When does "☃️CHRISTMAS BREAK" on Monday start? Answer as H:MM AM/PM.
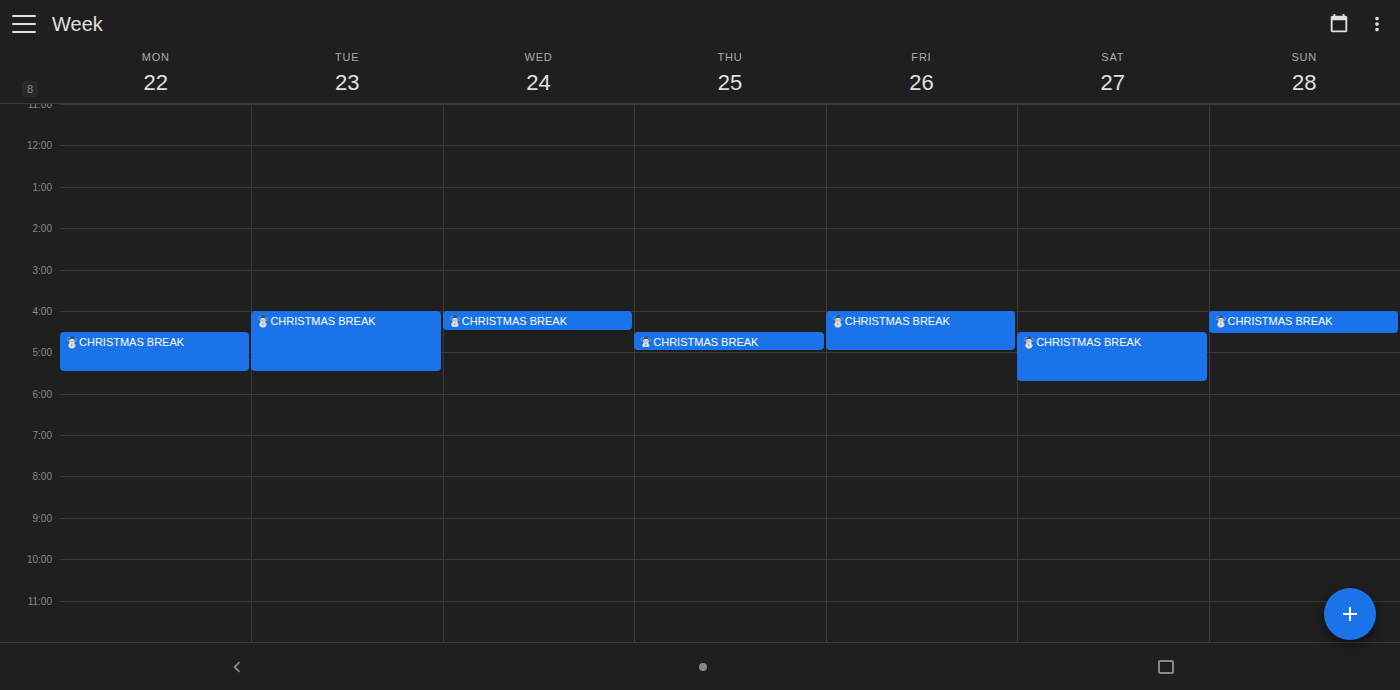
4:30 PM